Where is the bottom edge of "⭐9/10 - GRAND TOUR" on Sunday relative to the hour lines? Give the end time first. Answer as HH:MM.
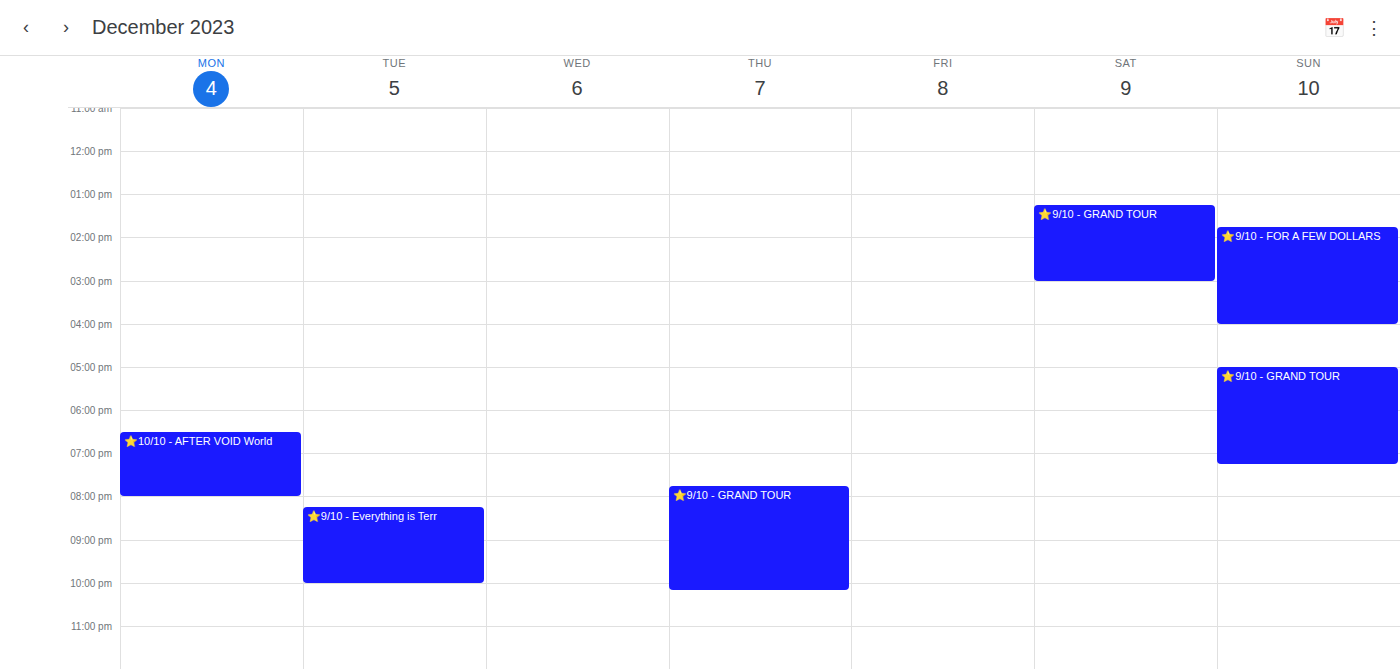
19:15 -- neither: a quarter of the way from the 19:00 line to the 20:00 line.